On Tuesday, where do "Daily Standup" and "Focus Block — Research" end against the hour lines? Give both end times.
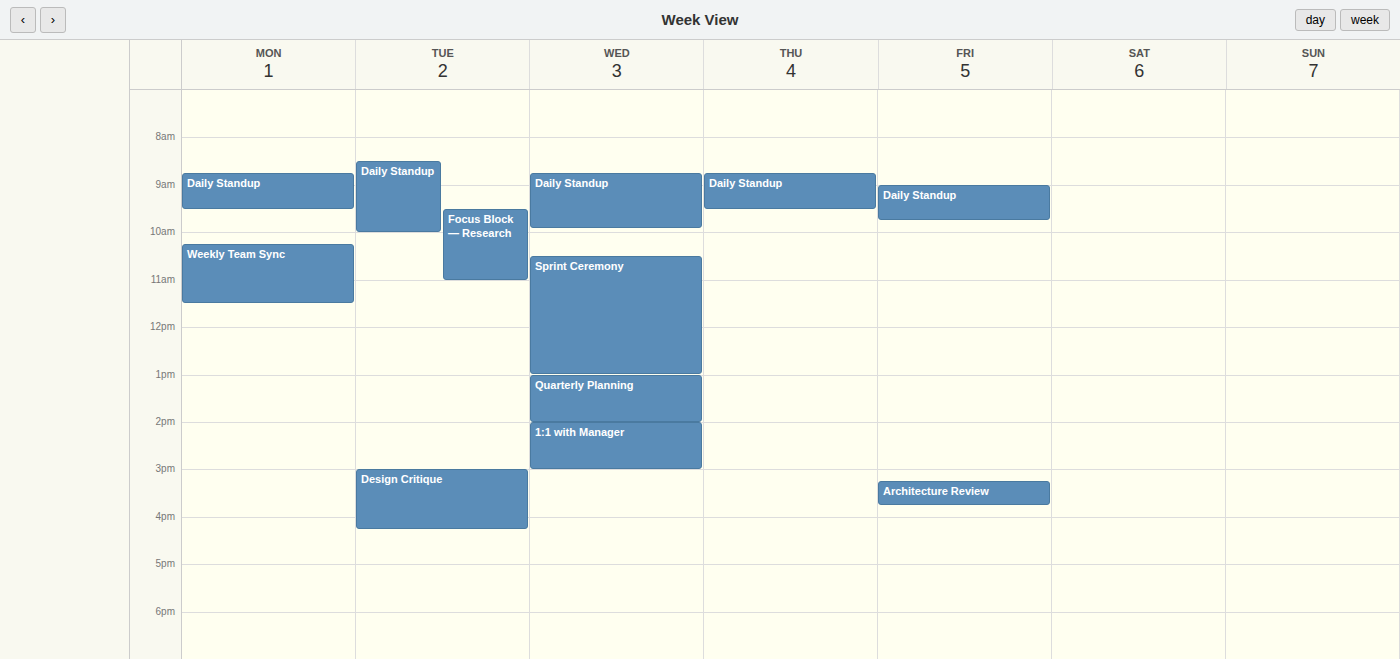
"Daily Standup": 10:00, exactly on the 10:00 line. "Focus Block — Research": 11:00, exactly on the 11:00 line.